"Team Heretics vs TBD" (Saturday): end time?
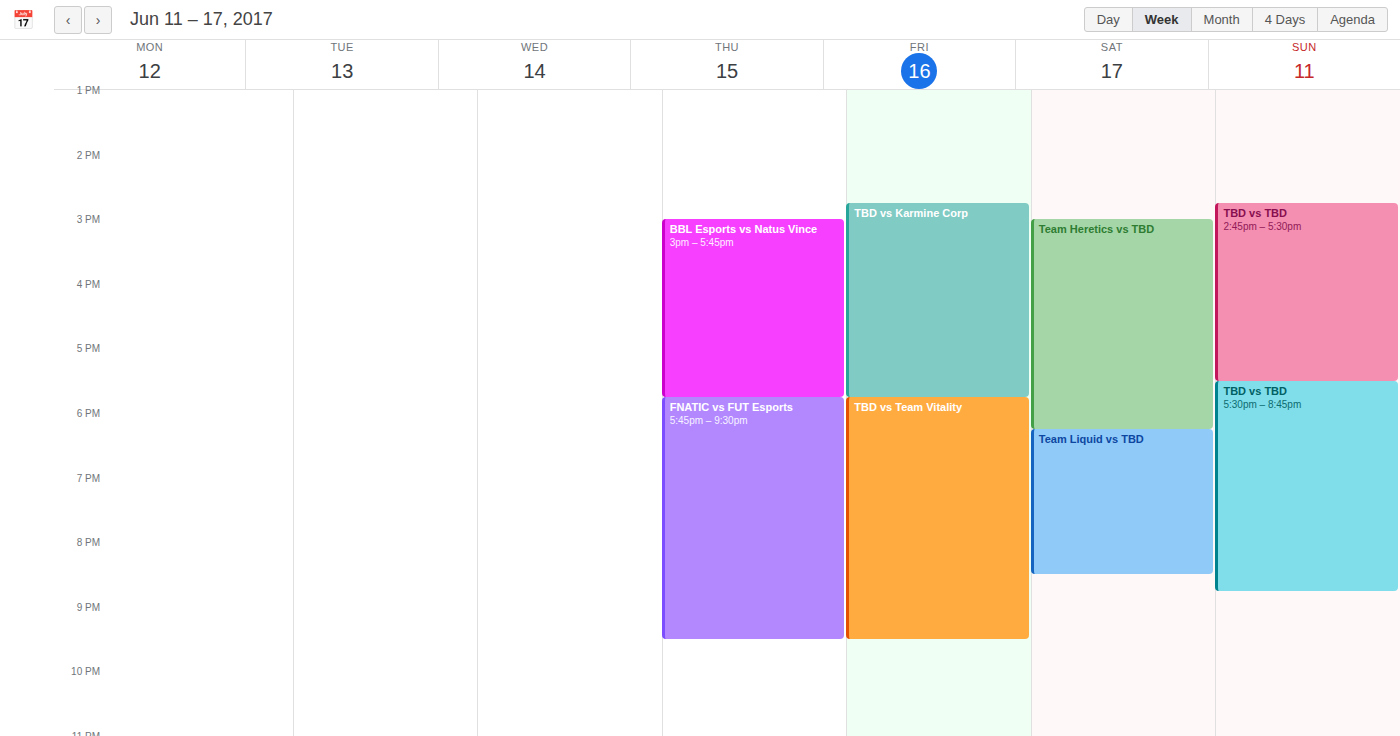
6:15 PM